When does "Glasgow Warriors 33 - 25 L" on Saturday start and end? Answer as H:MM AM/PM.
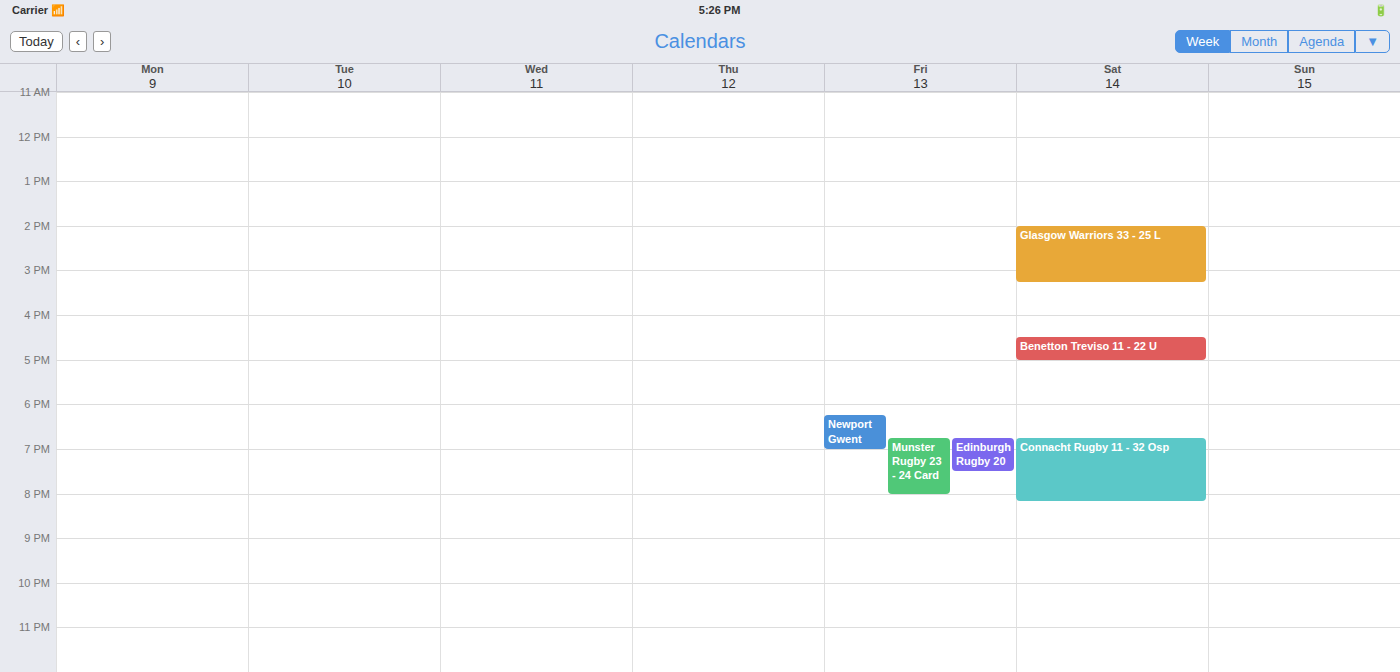
2:00 PM to 3:15 PM